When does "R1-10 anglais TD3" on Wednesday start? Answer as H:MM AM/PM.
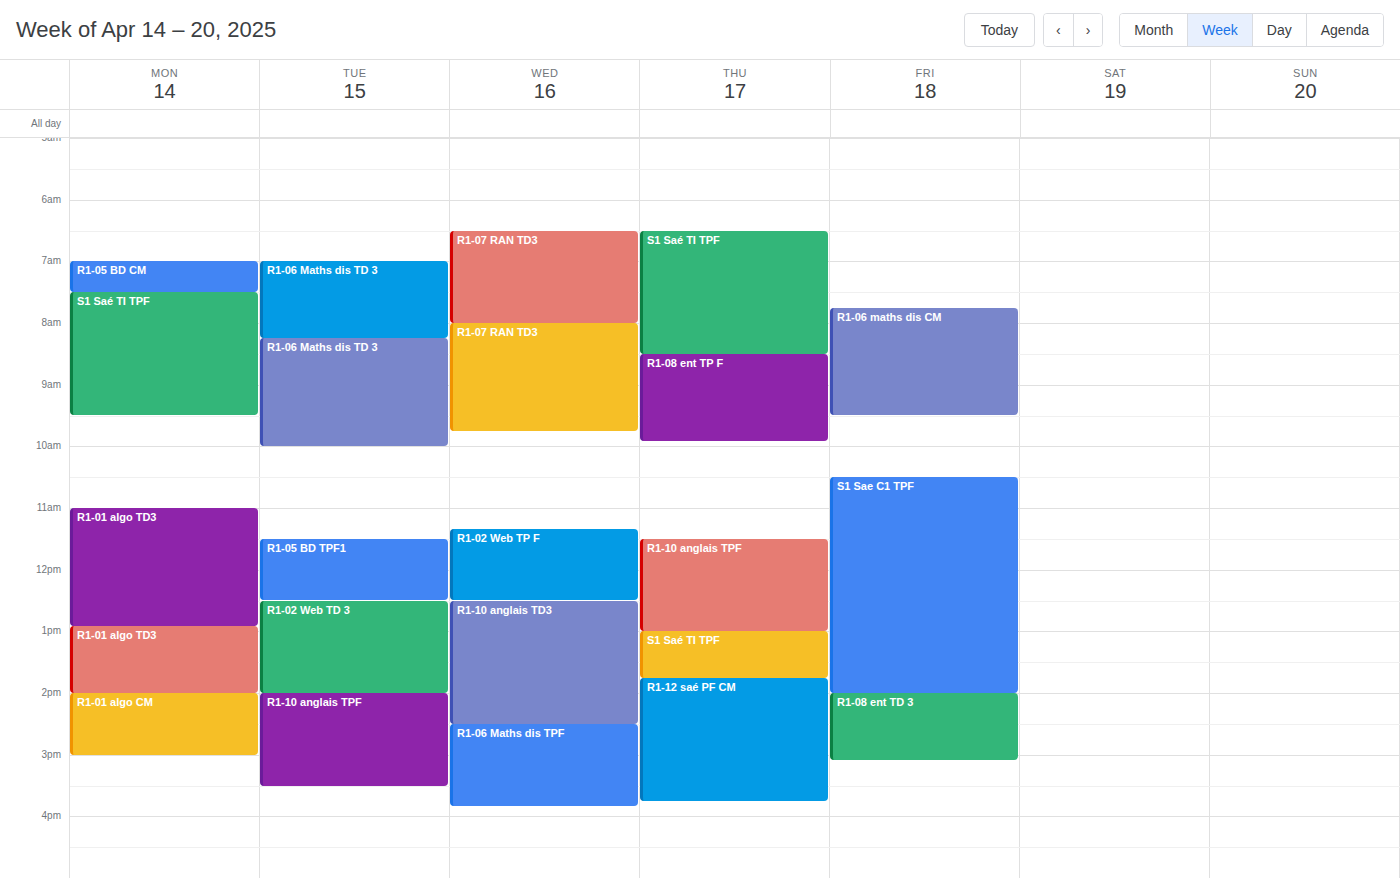
12:30 PM